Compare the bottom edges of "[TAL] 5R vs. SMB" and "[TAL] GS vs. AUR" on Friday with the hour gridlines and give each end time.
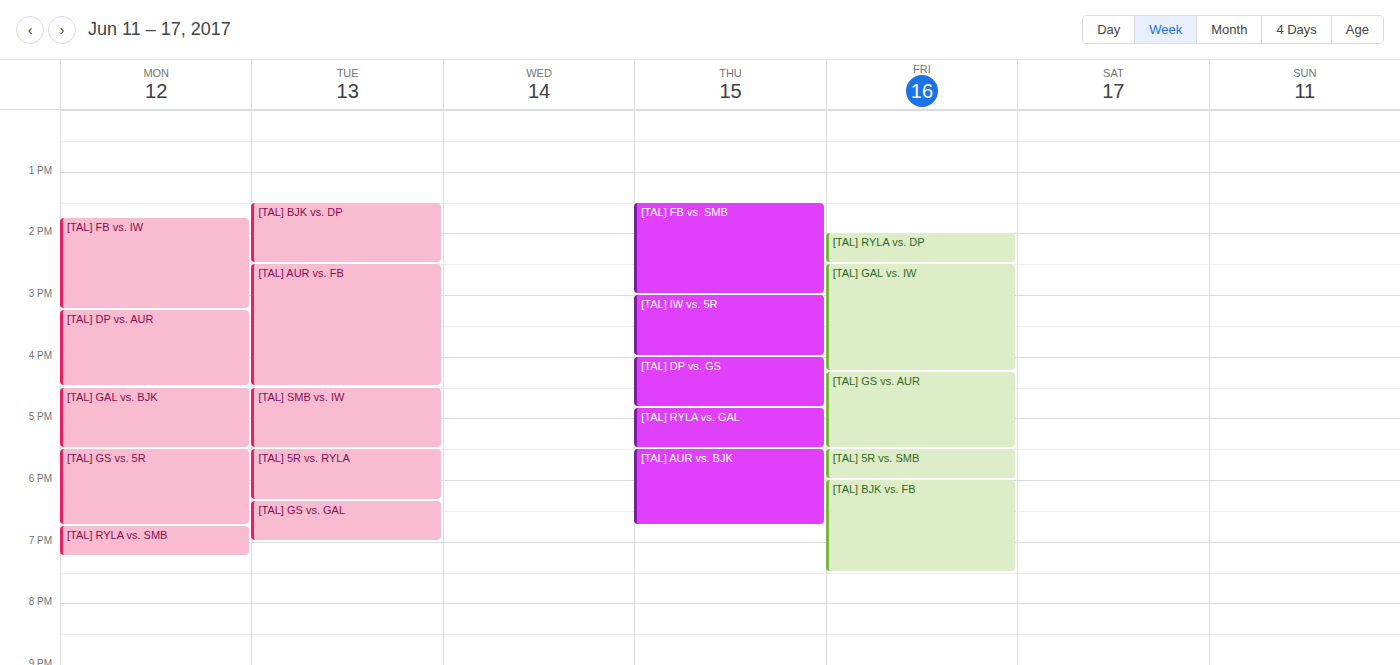
"[TAL] 5R vs. SMB": 6:00 PM, exactly on the 6 PM line. "[TAL] GS vs. AUR": 5:30 PM, halfway between the 5 PM and 6 PM lines.